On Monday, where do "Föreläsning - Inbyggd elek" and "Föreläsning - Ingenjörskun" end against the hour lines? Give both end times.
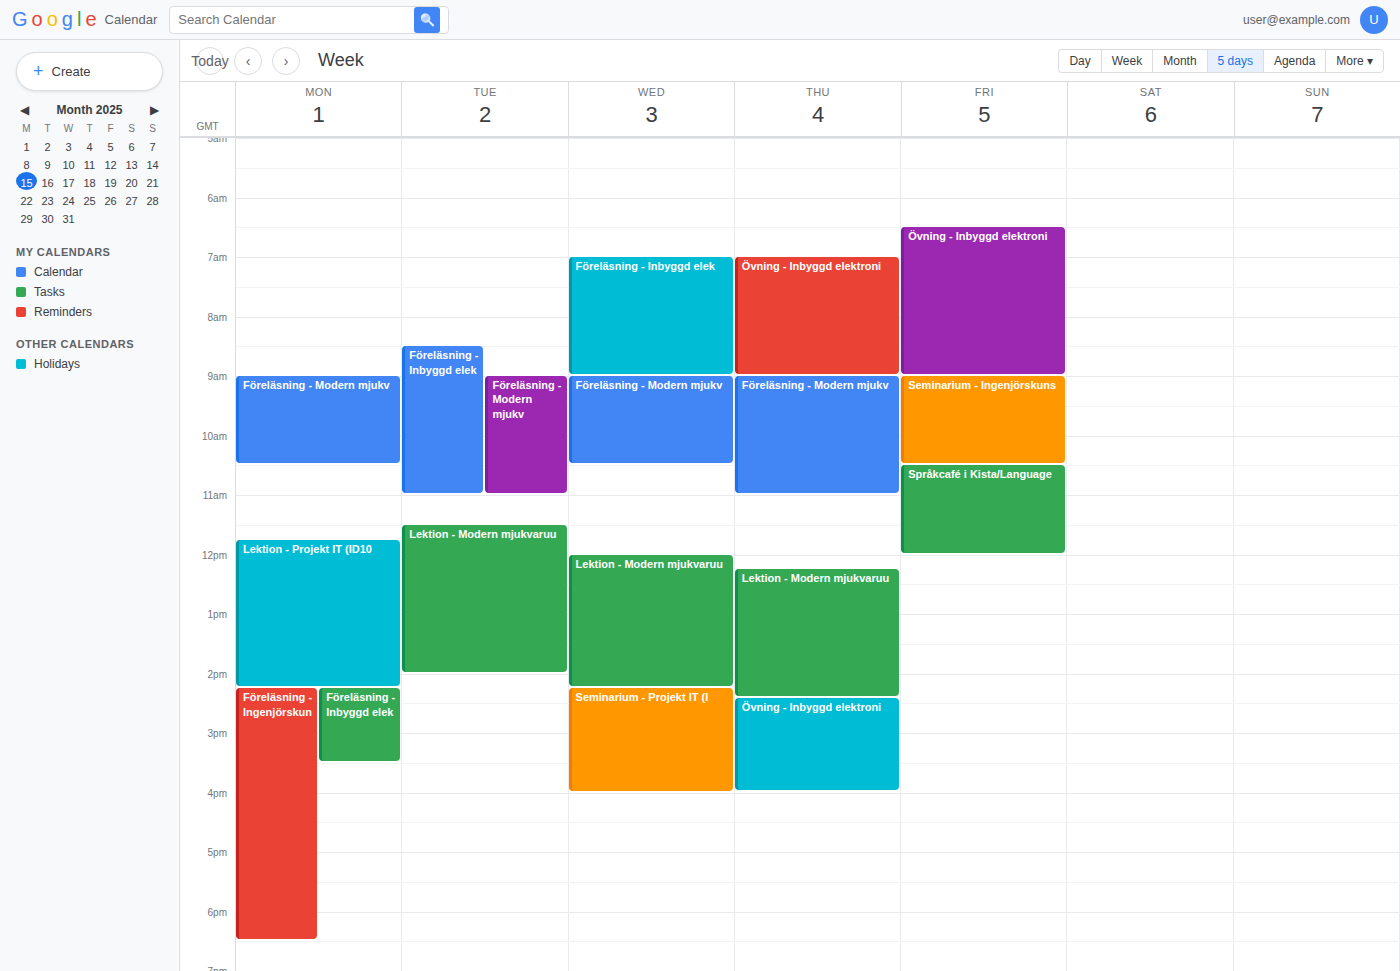
"Föreläsning - Inbyggd elek": 3:30 PM, halfway between the 3 PM and 4 PM lines. "Föreläsning - Ingenjörskun": 6:30 PM, halfway between the 6 PM and 7 PM lines.